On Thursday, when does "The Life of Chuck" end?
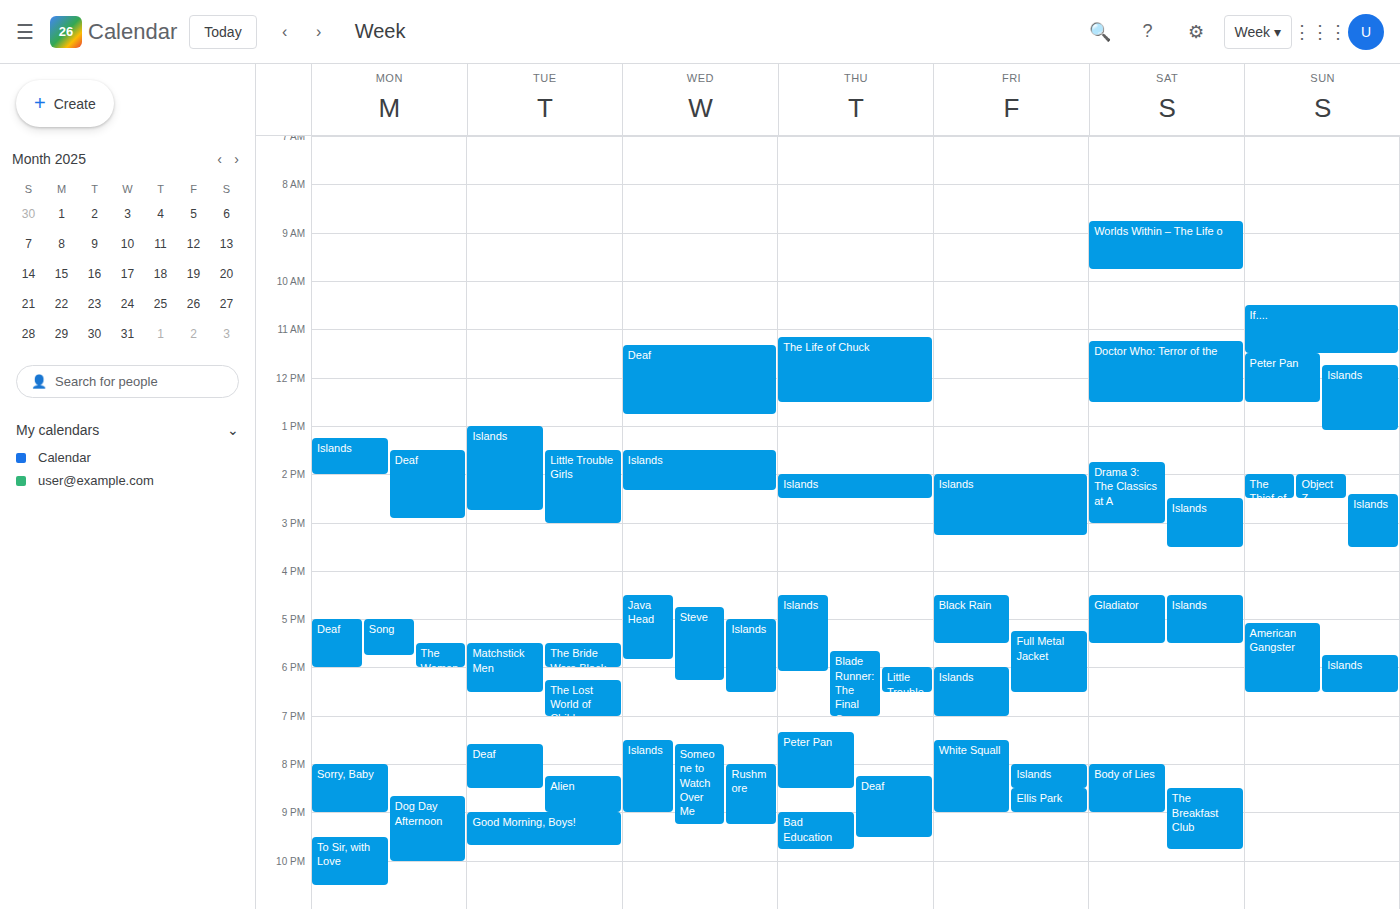
12:30 PM